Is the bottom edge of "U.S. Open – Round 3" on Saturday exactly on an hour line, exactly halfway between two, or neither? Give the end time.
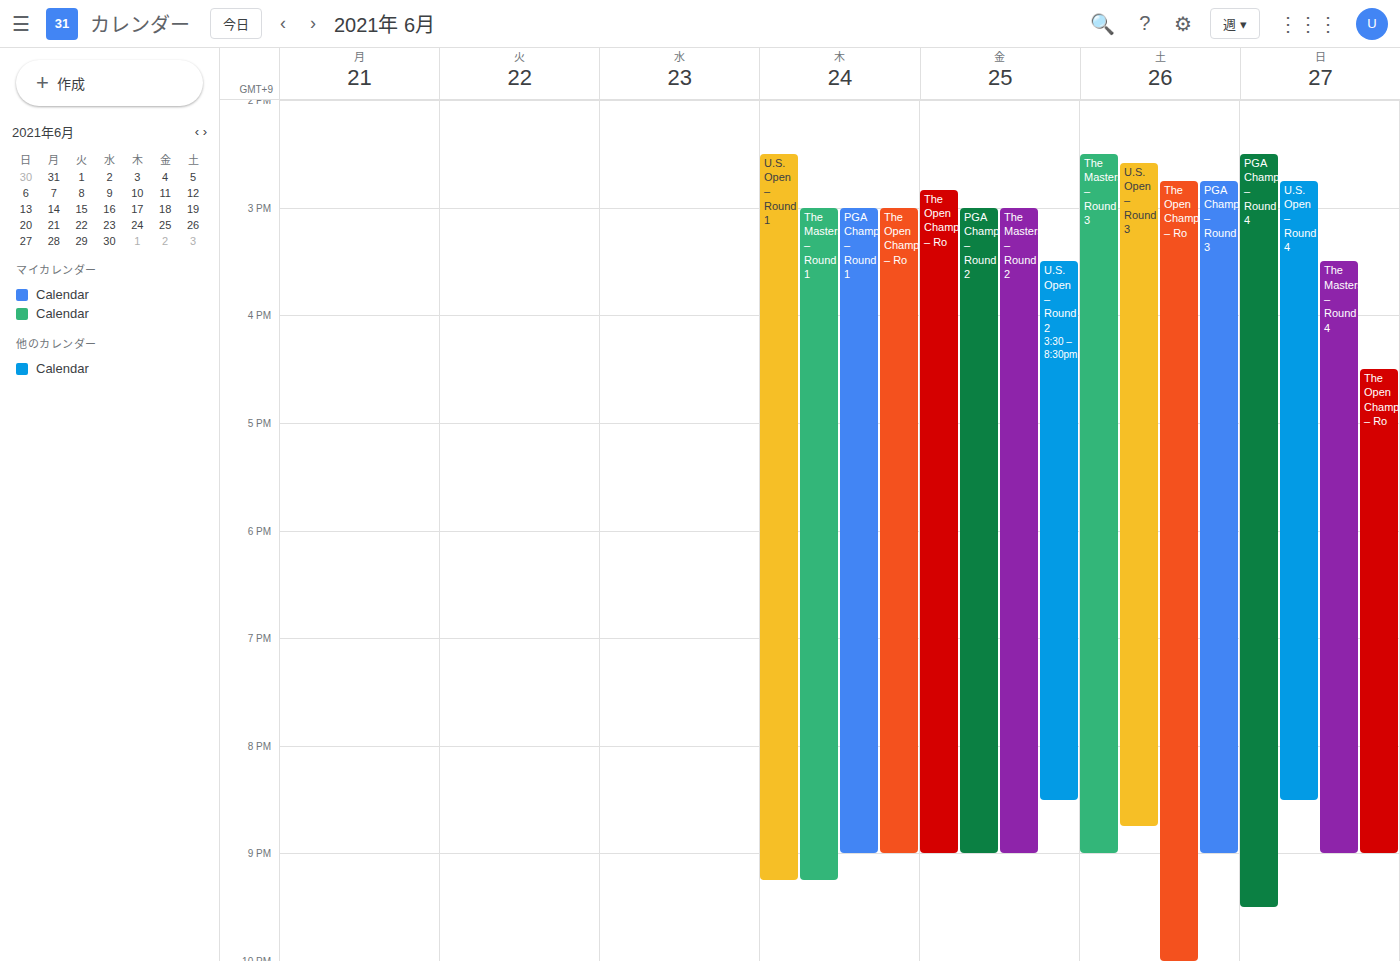
8:45 PM -- neither: three quarters of the way from the 8 PM line to the 9 PM line.